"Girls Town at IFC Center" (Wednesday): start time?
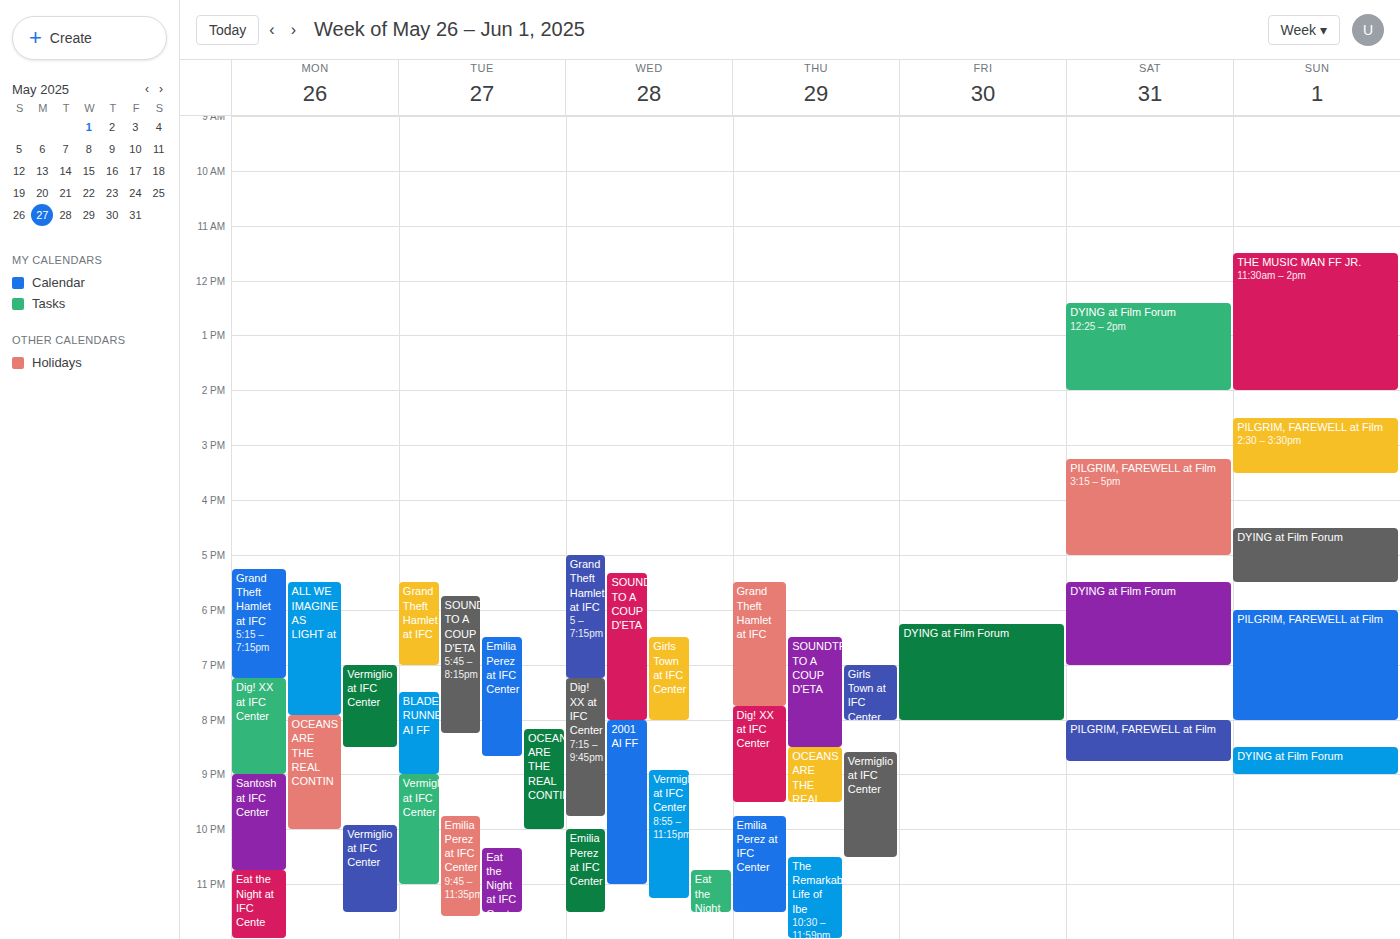
6:30 PM